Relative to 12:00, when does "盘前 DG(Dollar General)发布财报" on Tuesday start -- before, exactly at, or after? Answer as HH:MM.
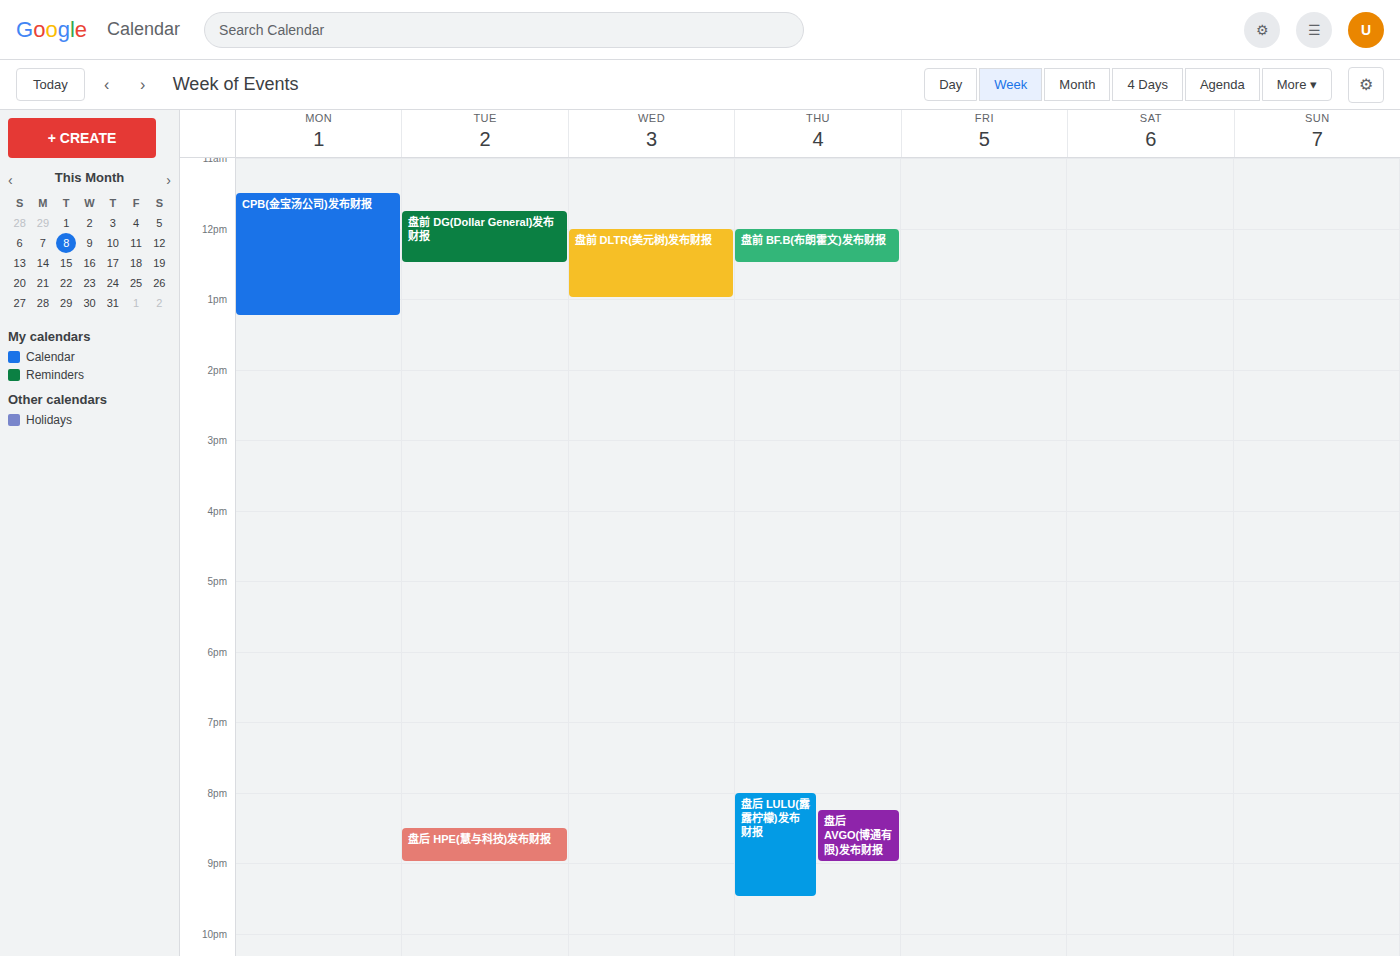
11:45 -- before 12:00, 15 minutes above the 12:00 line.